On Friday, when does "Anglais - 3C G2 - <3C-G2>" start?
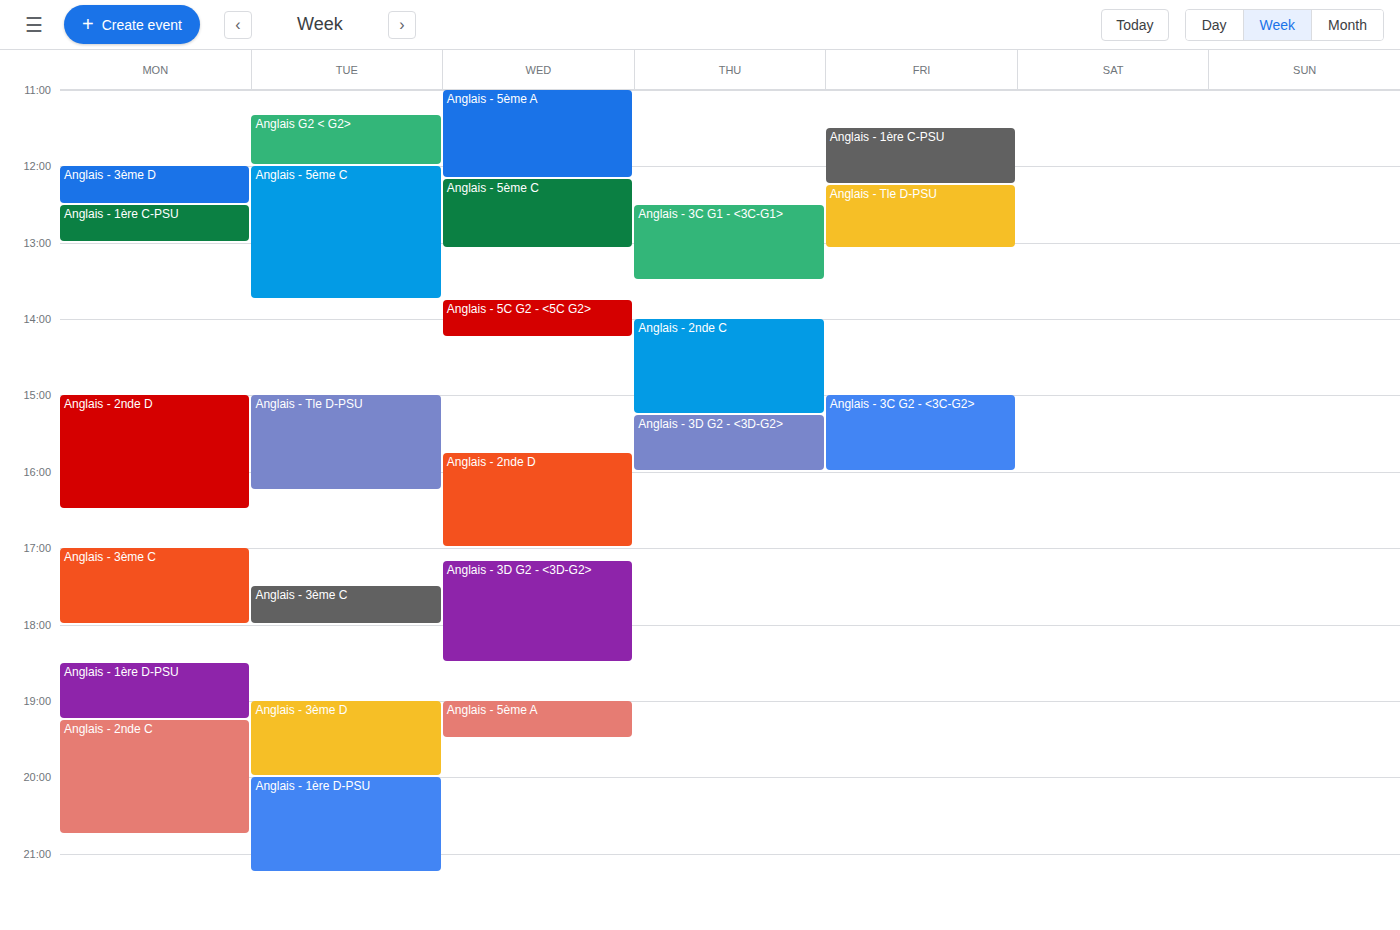
3:00 PM